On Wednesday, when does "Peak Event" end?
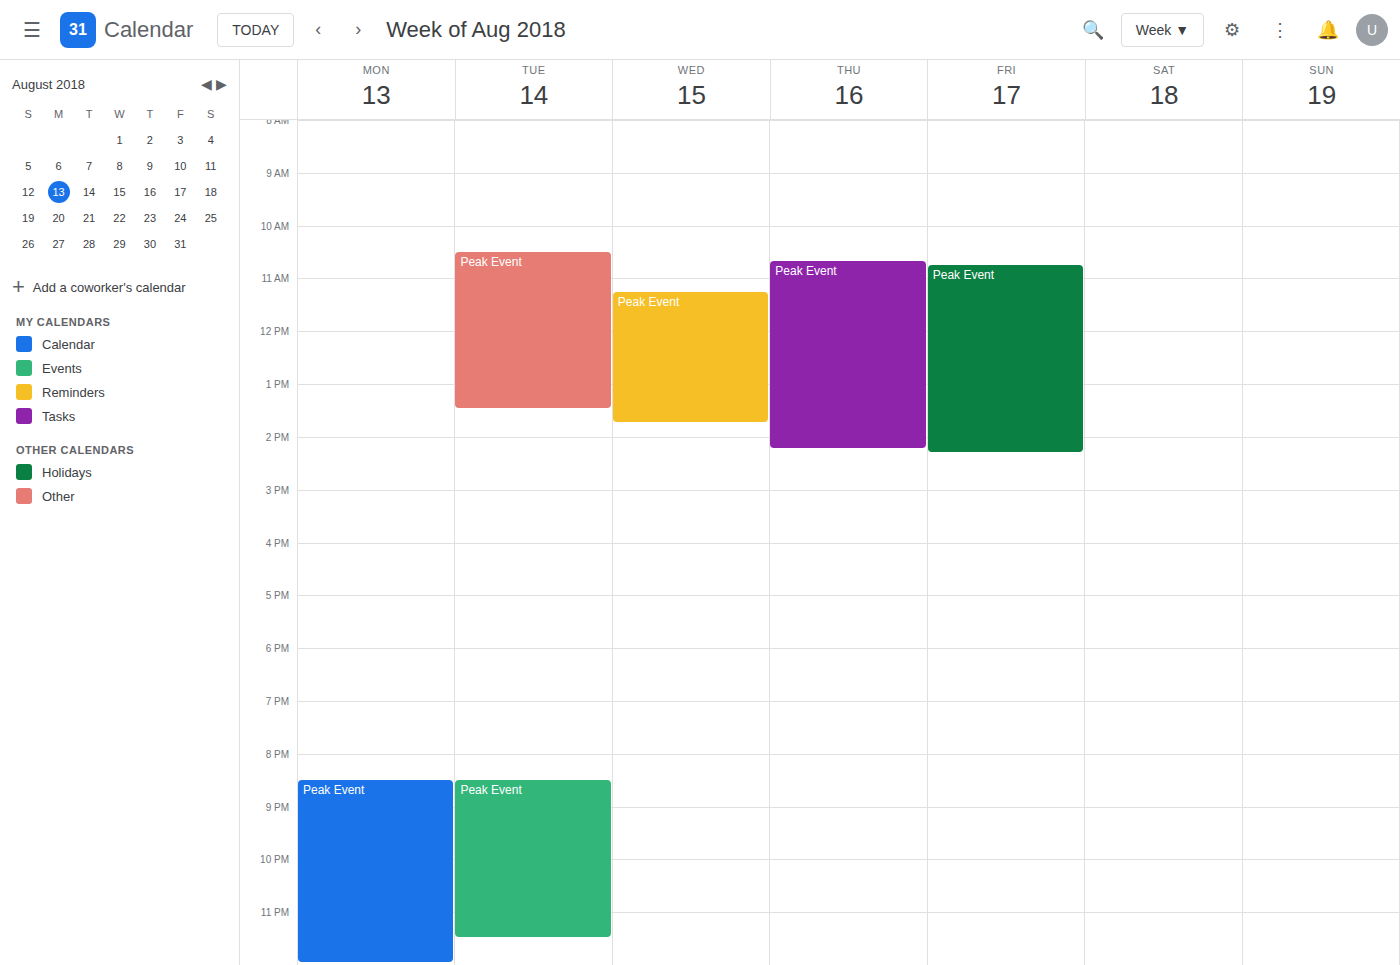
13:45